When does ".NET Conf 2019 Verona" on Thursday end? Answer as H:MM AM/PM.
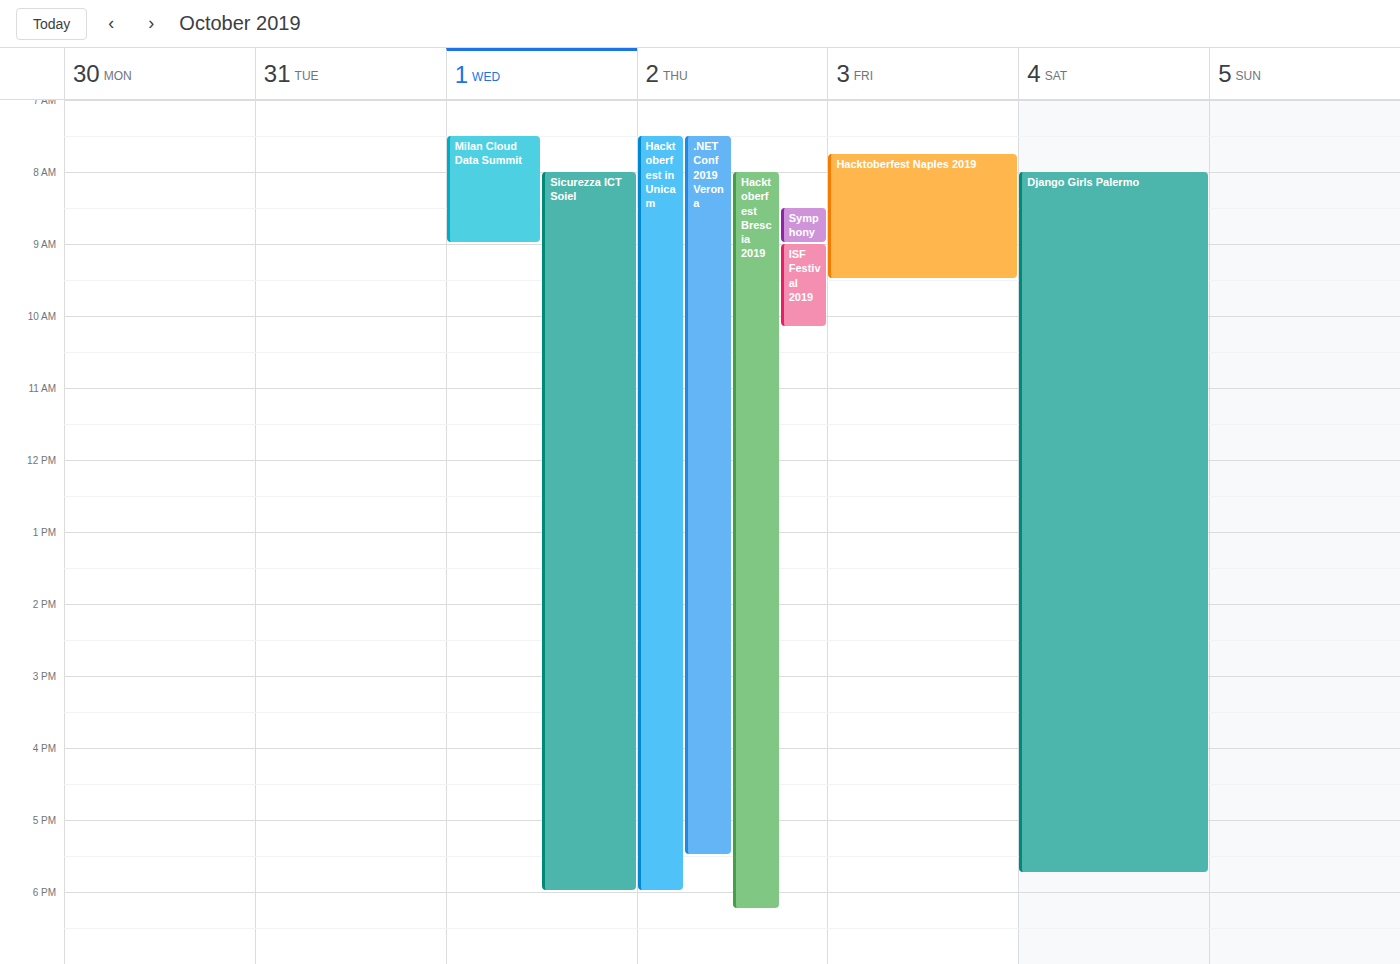
5:30 PM